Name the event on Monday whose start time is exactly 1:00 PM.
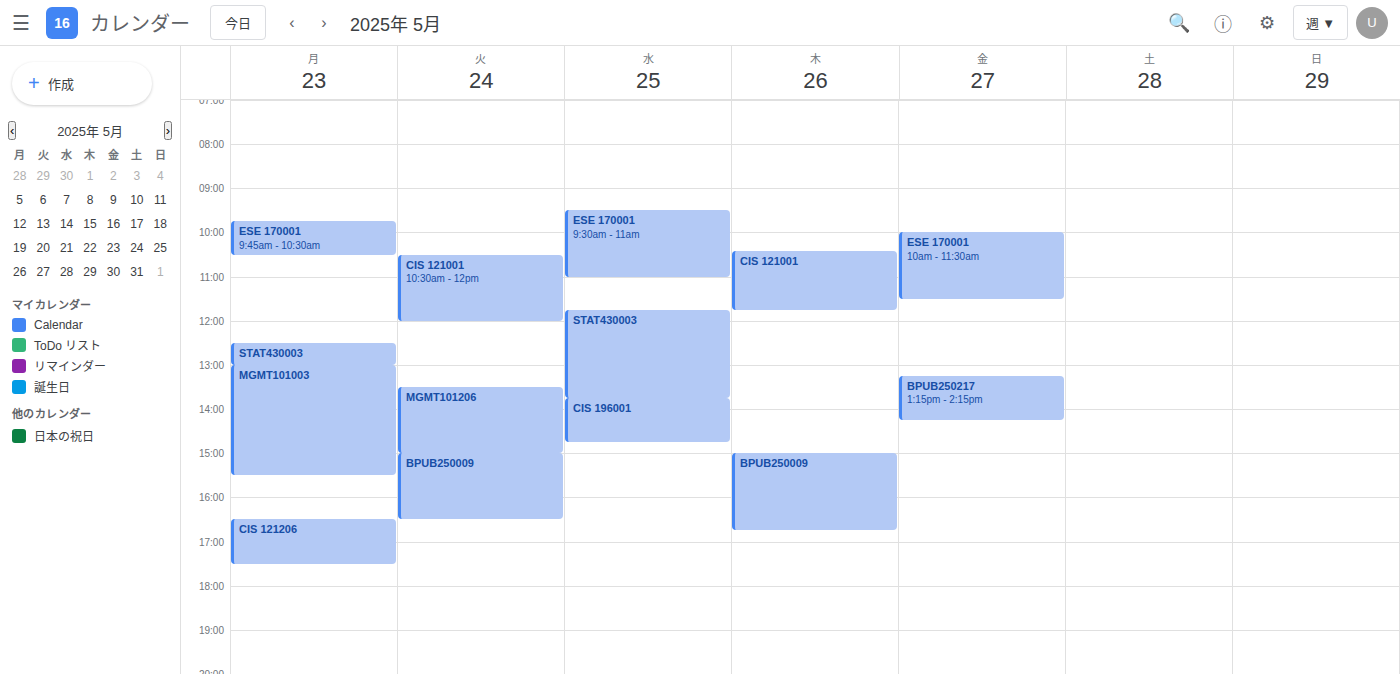
"MGMT101003"